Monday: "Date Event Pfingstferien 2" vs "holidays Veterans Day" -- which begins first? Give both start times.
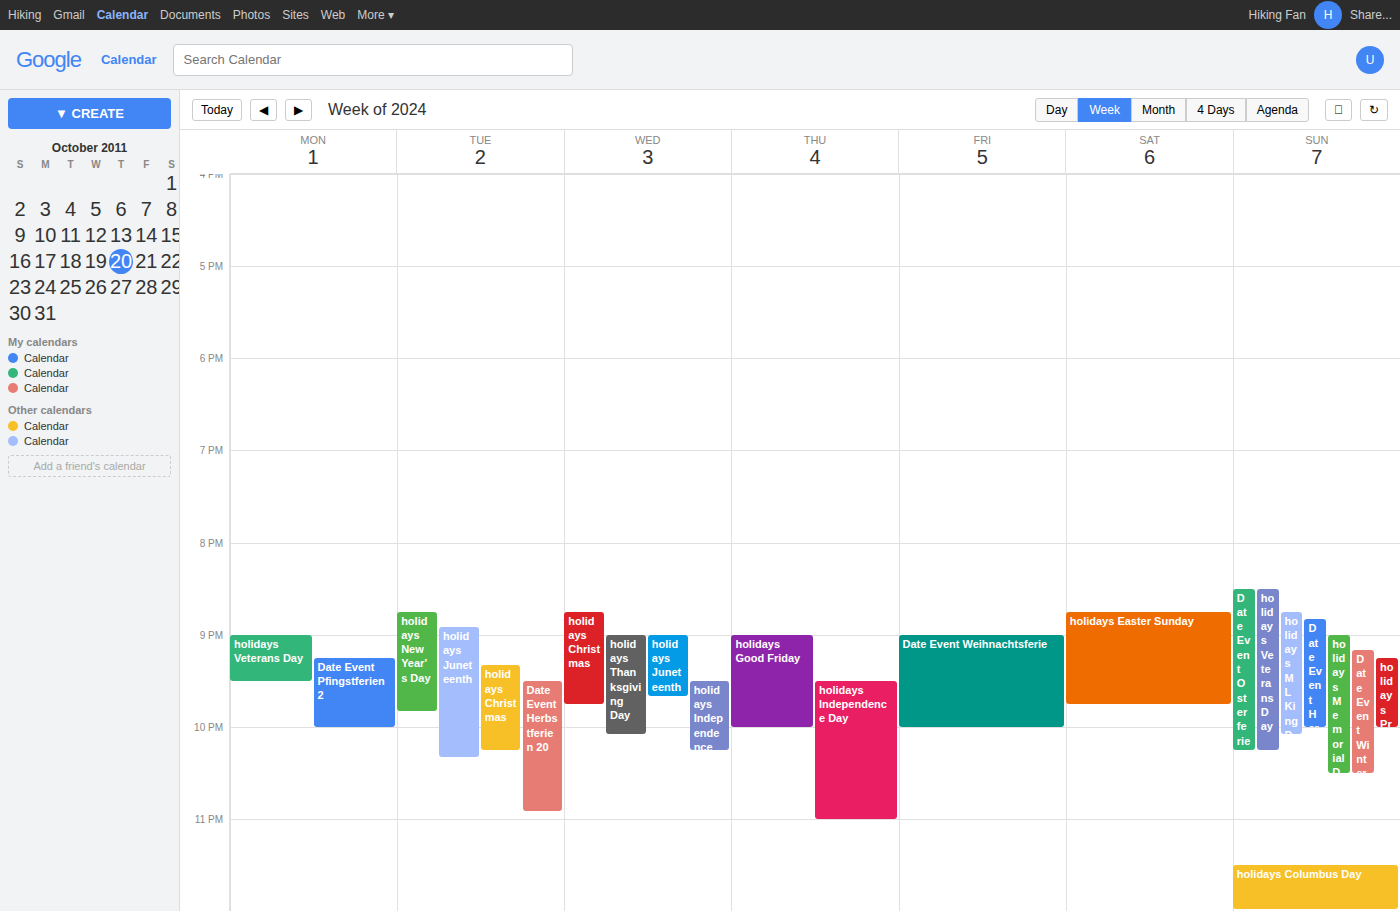
"holidays Veterans Day" 9:00 PM; "Date Event Pfingstferien 2" 9:15 PM.